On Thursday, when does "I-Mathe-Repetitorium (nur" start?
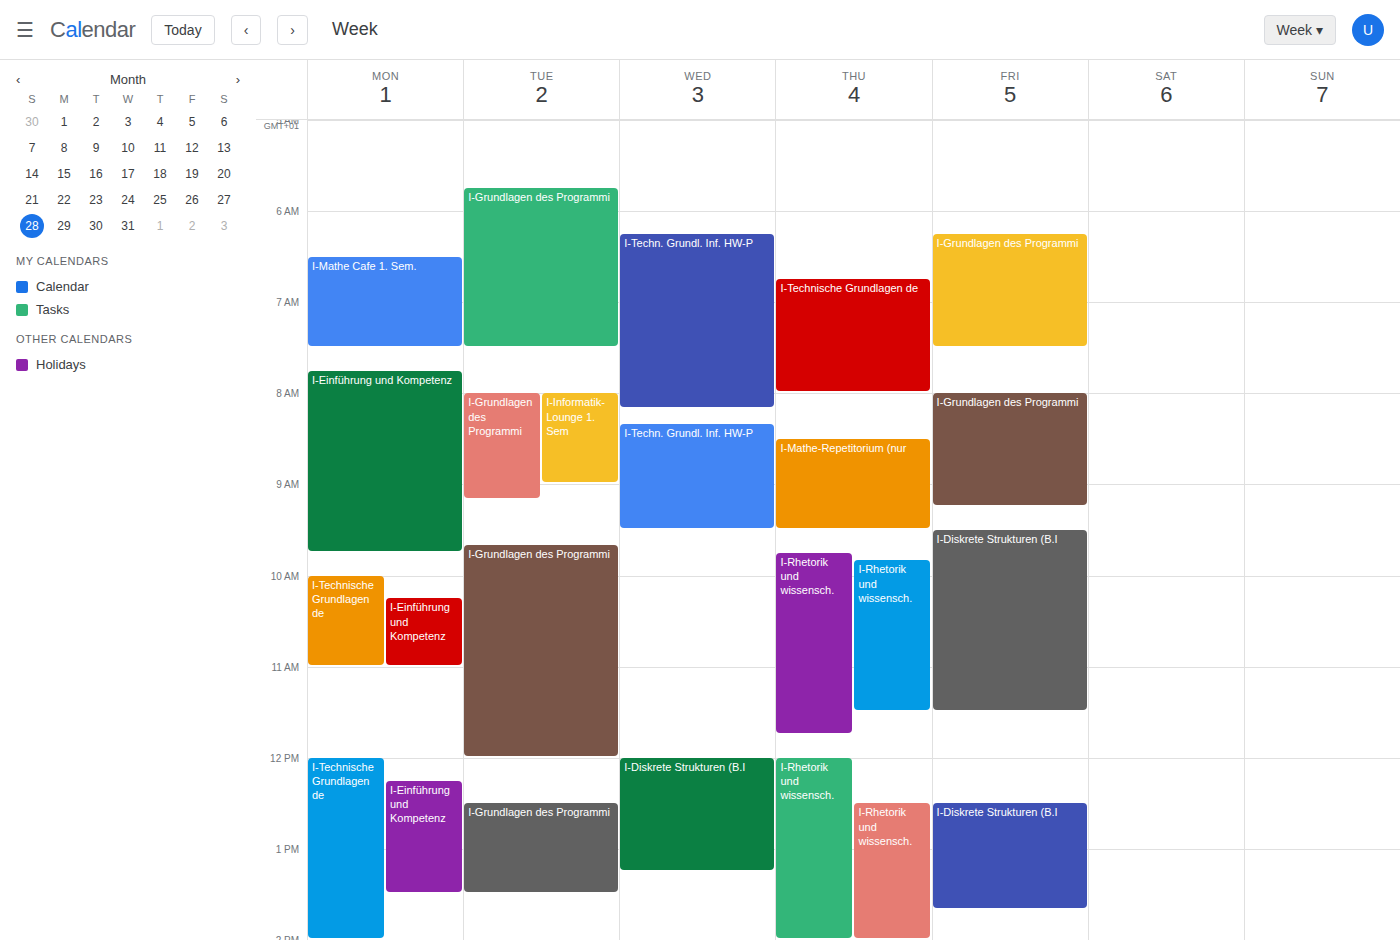
8:30 AM